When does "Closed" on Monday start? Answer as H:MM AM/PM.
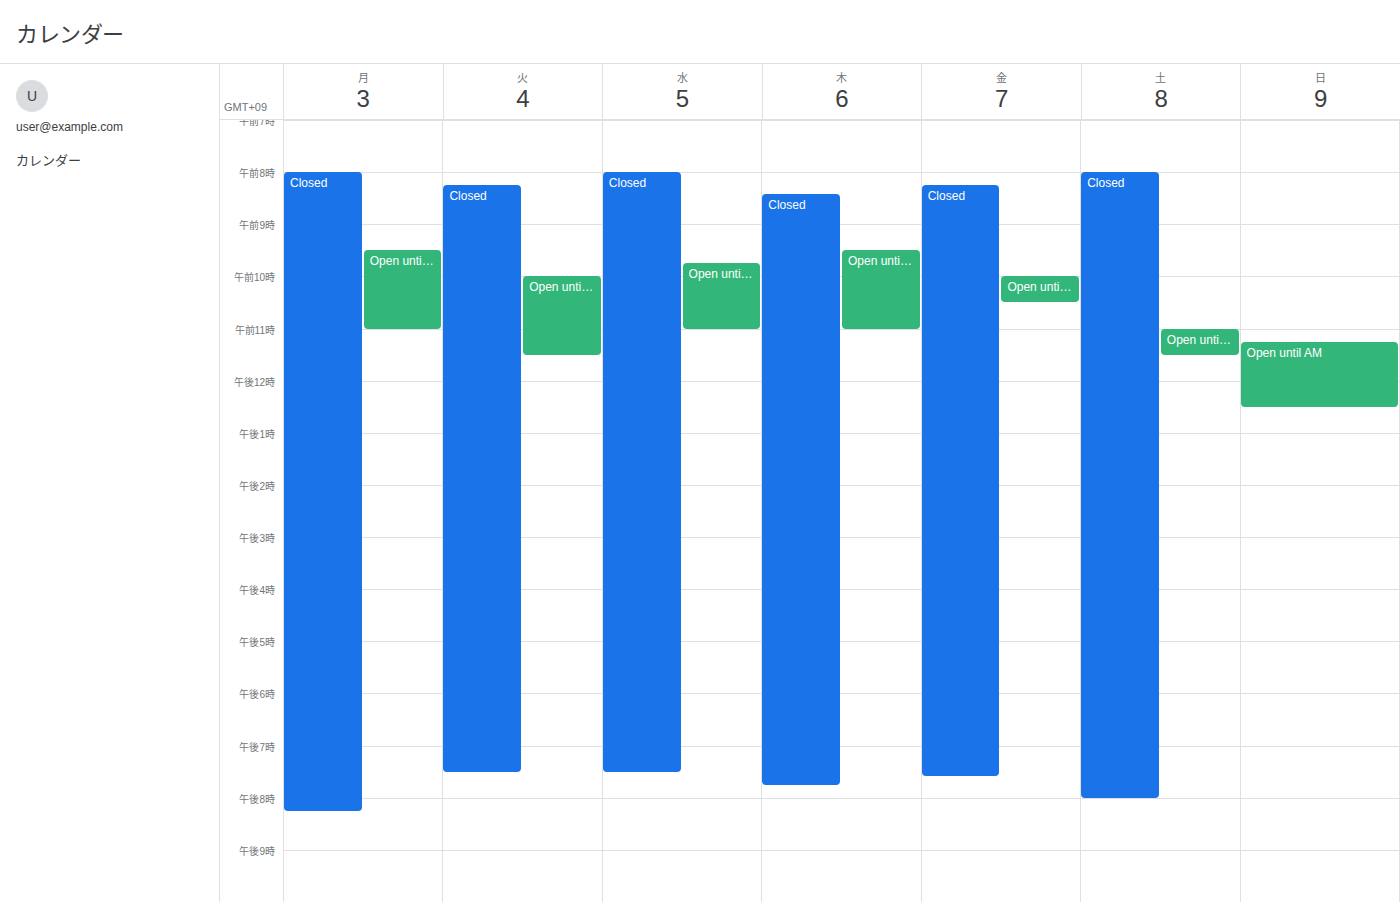
8:00 AM